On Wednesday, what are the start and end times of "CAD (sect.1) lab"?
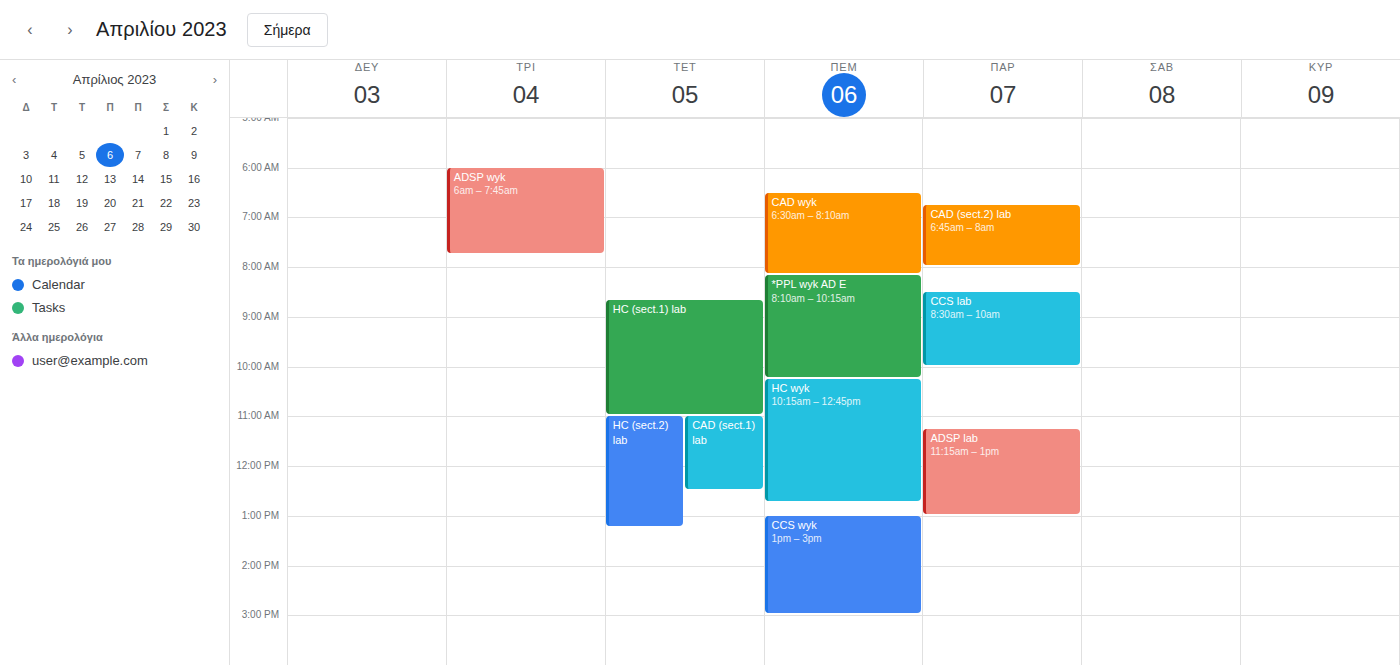
11:00 AM to 12:30 PM